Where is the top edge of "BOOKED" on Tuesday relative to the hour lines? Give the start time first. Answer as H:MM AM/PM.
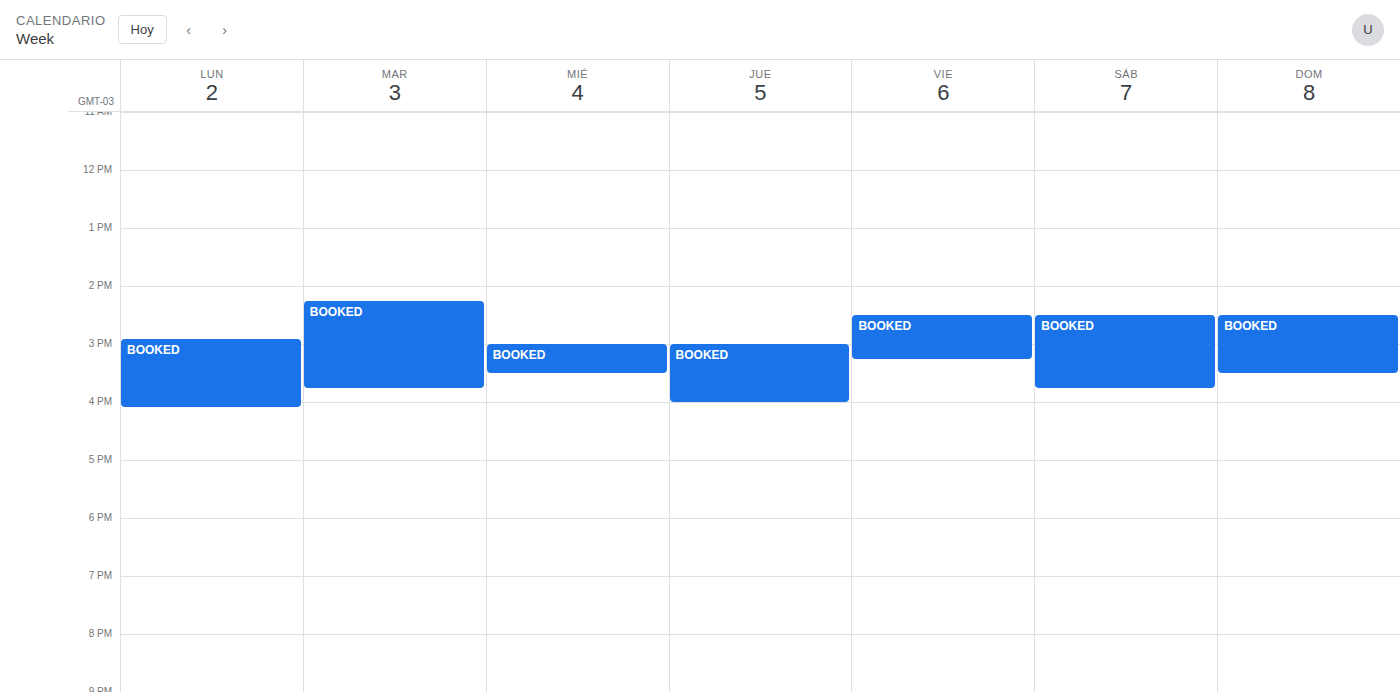
2:15 PM -- neither: a quarter of the way from the 2 PM line to the 3 PM line.